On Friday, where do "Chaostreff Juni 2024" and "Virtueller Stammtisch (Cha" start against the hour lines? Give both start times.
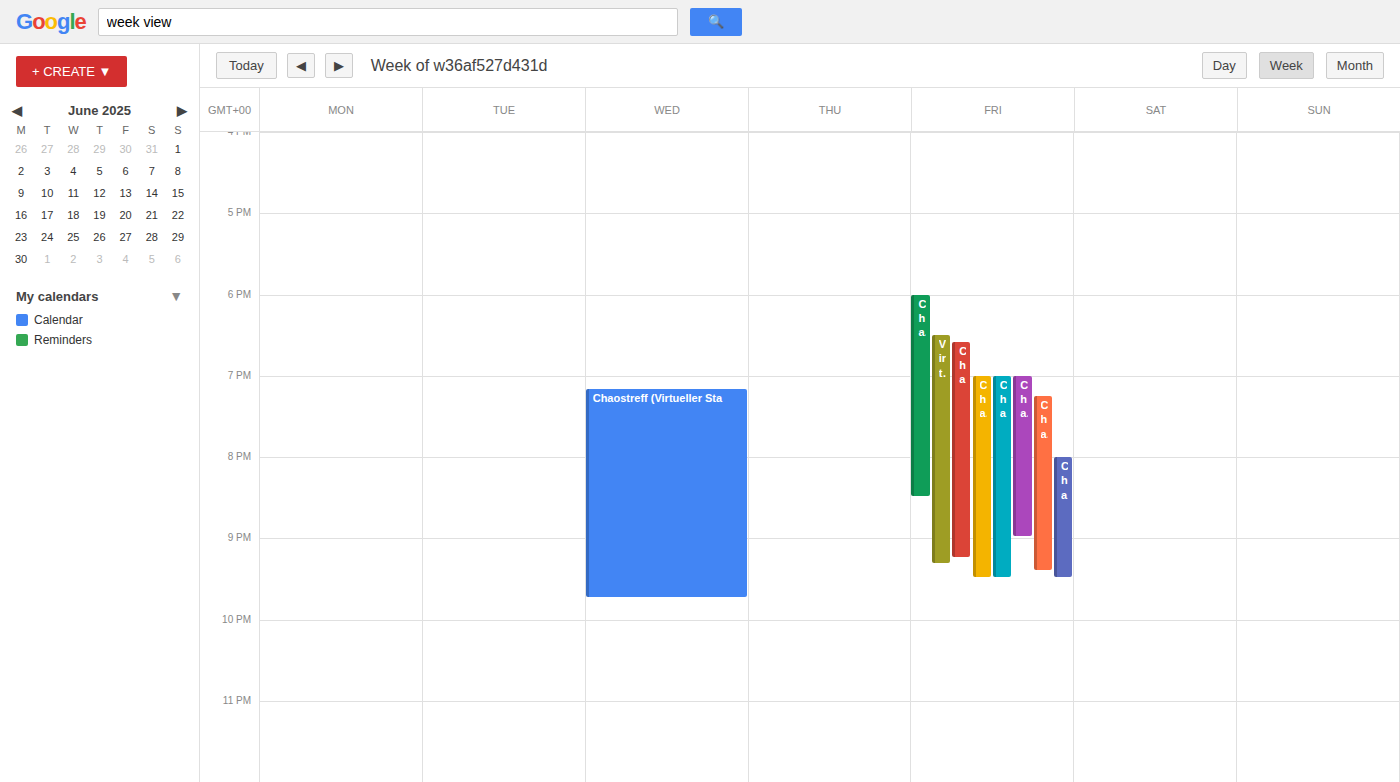
"Chaostreff Juni 2024": 6:00 PM, exactly on the 6 PM line. "Virtueller Stammtisch (Cha": 6:30 PM, halfway between the 6 PM and 7 PM lines.